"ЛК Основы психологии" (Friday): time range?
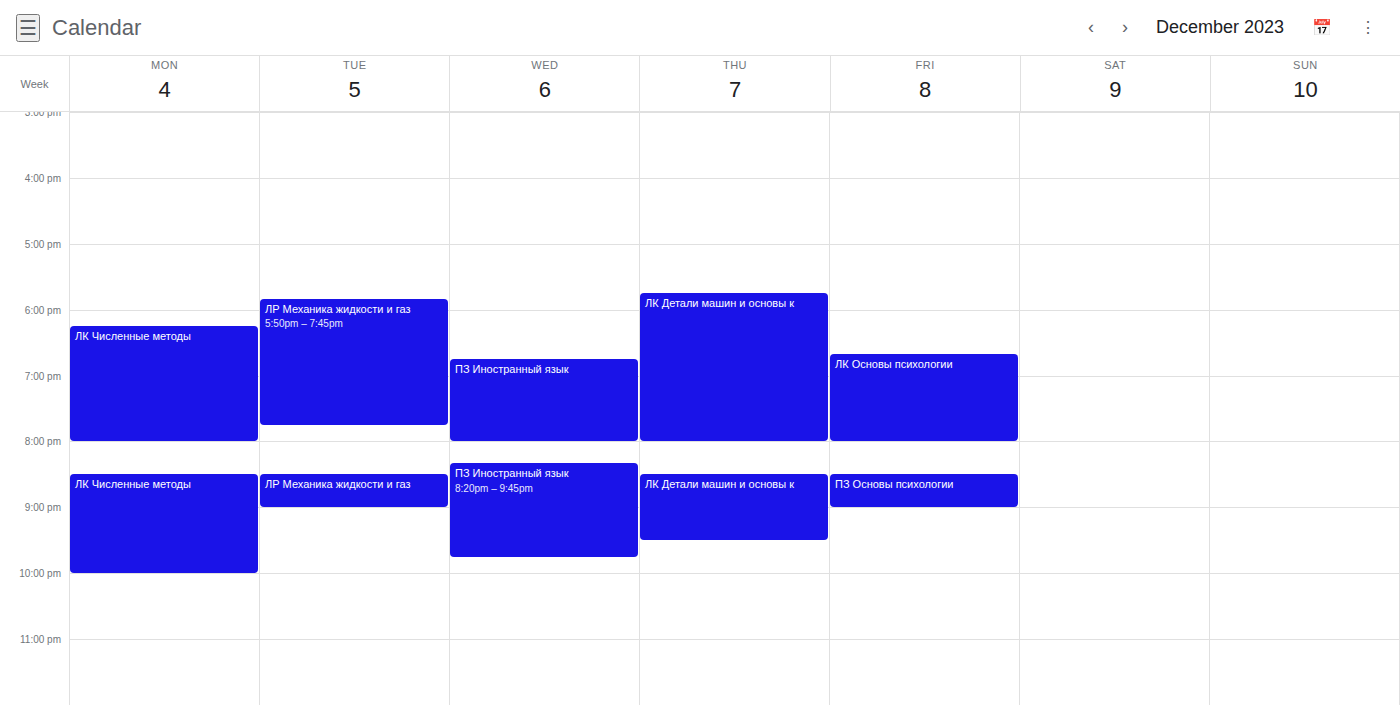
6:40 PM to 8:00 PM